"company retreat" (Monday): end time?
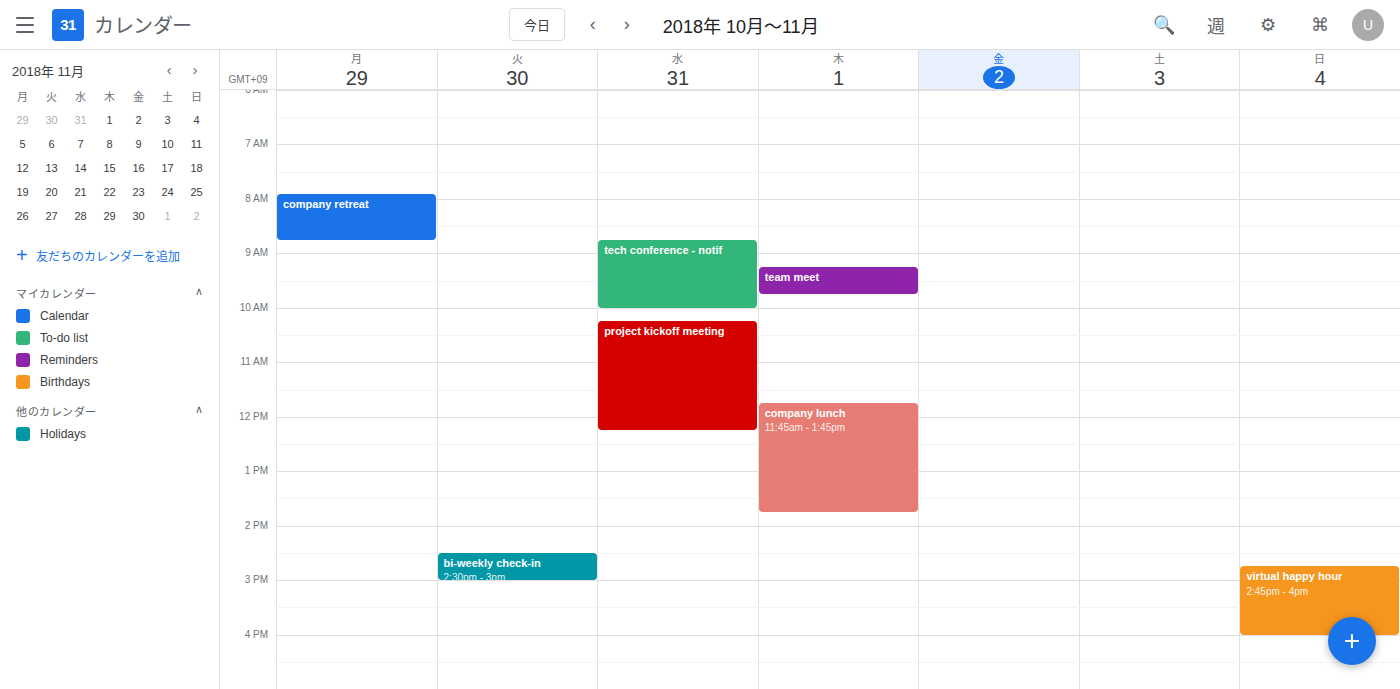
8:45 AM